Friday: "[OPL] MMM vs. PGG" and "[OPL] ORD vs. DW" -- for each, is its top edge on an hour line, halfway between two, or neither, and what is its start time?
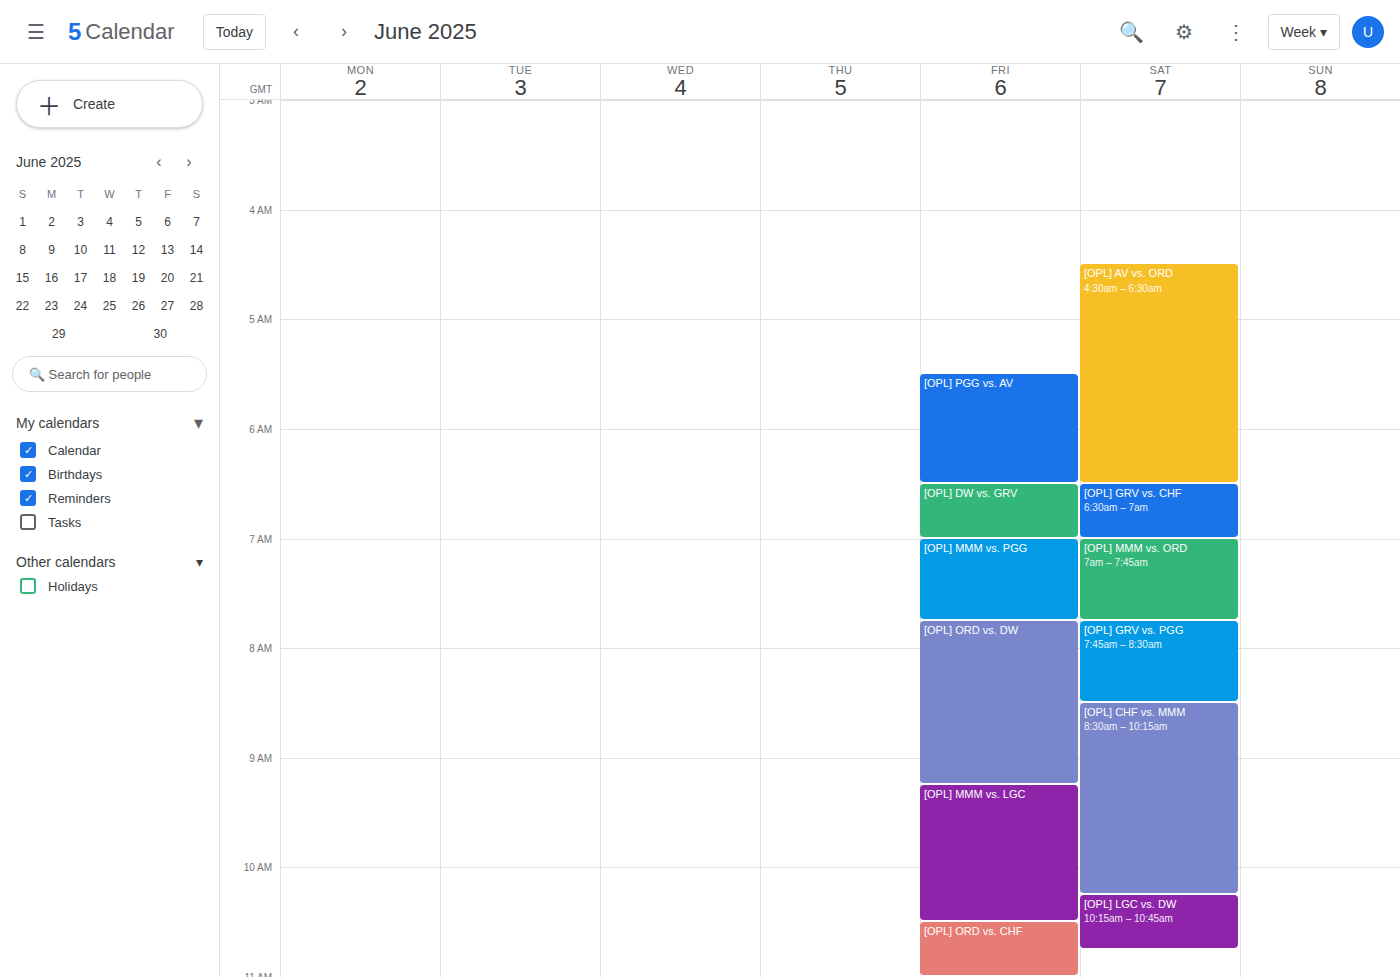
"[OPL] MMM vs. PGG": 07:00, exactly on the 07:00 line. "[OPL] ORD vs. DW": 07:45, neither: three quarters of the way from the 07:00 line to the 08:00 line.